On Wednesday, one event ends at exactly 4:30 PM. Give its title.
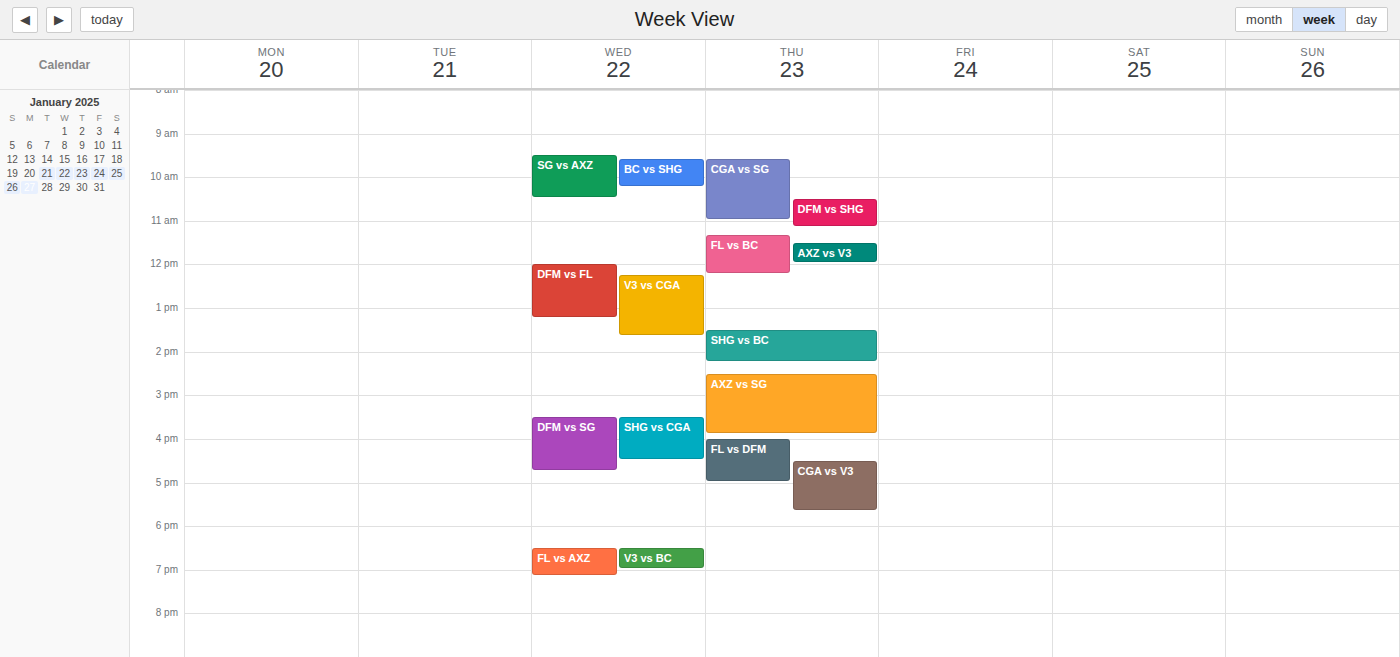
"SHG vs CGA"